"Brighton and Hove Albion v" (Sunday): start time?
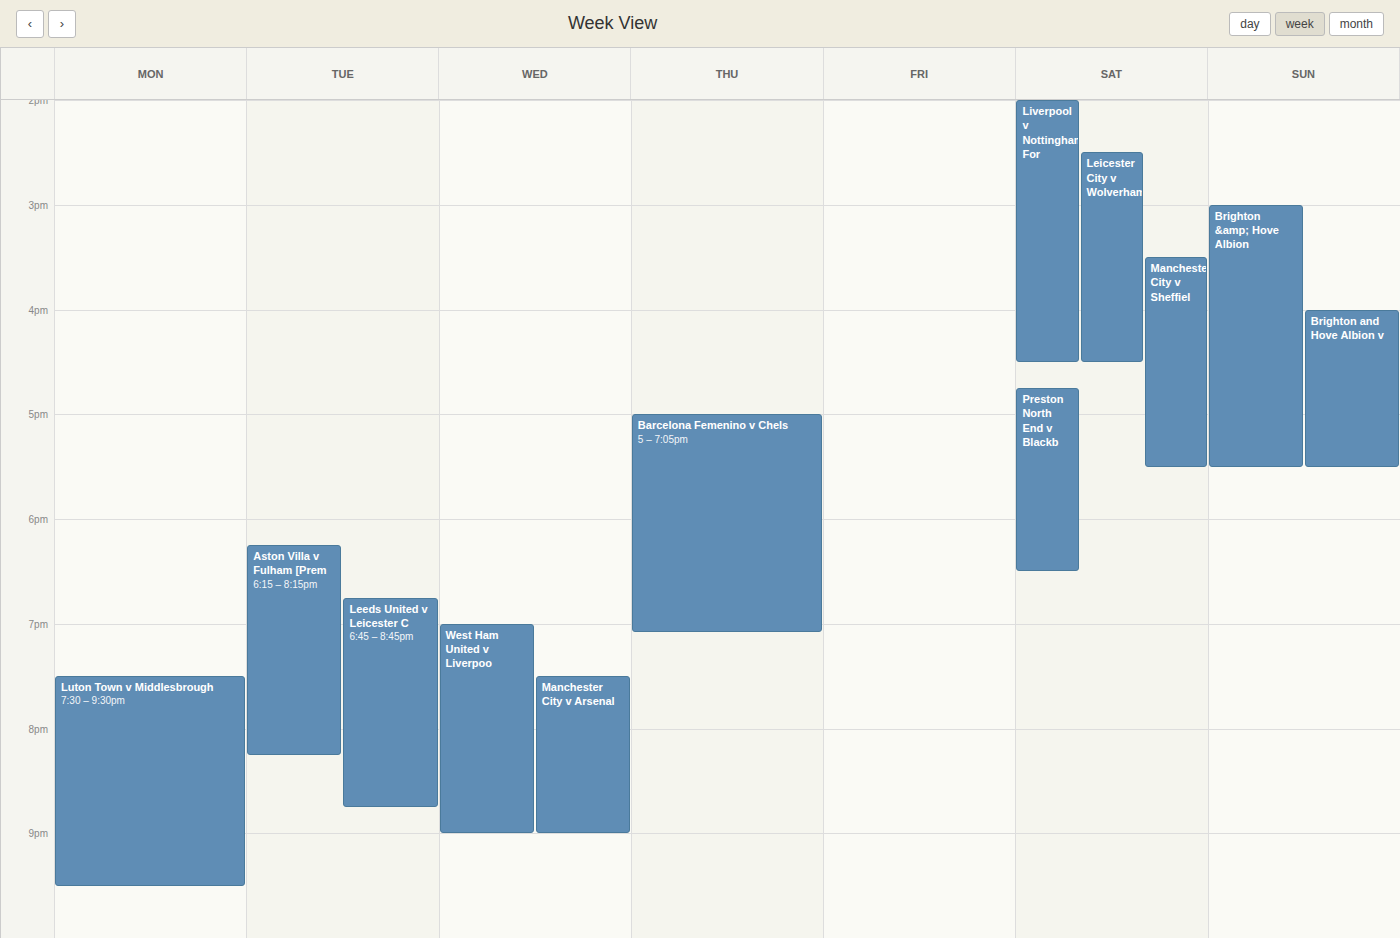
4:00 PM